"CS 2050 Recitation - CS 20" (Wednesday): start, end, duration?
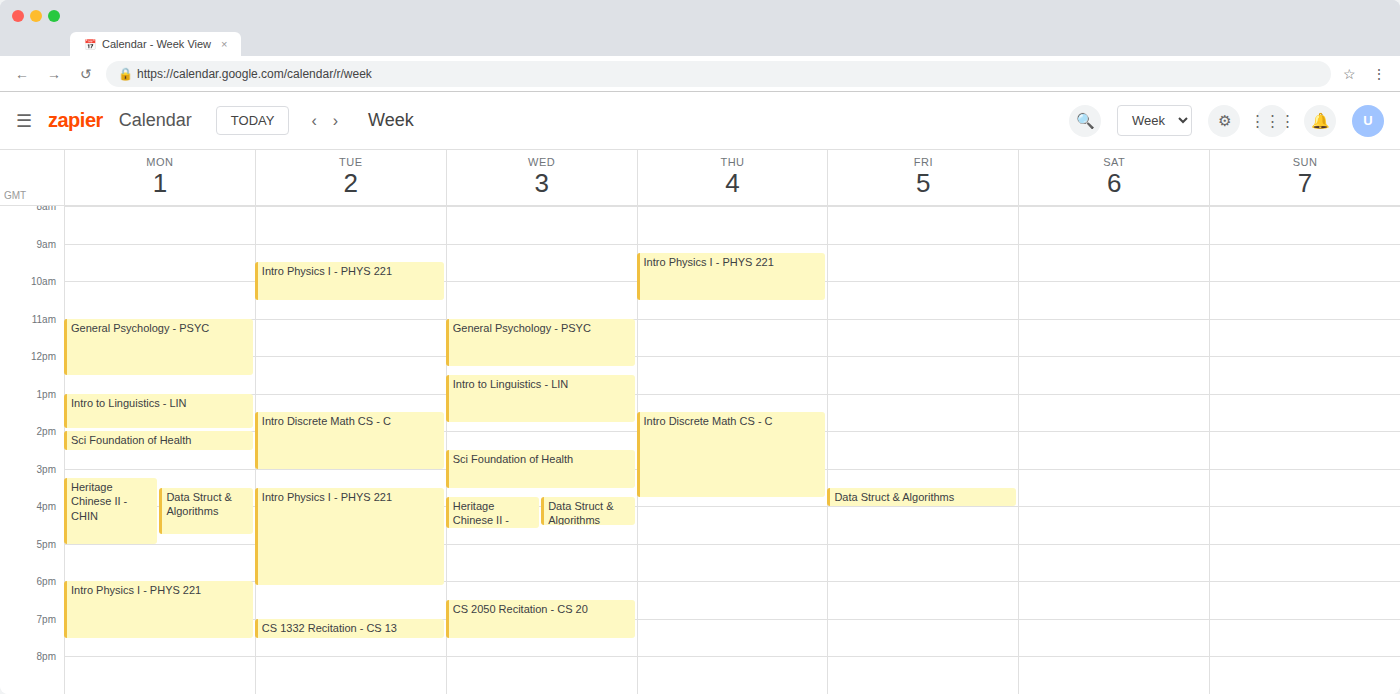
18:30 to 19:30, 1 hour